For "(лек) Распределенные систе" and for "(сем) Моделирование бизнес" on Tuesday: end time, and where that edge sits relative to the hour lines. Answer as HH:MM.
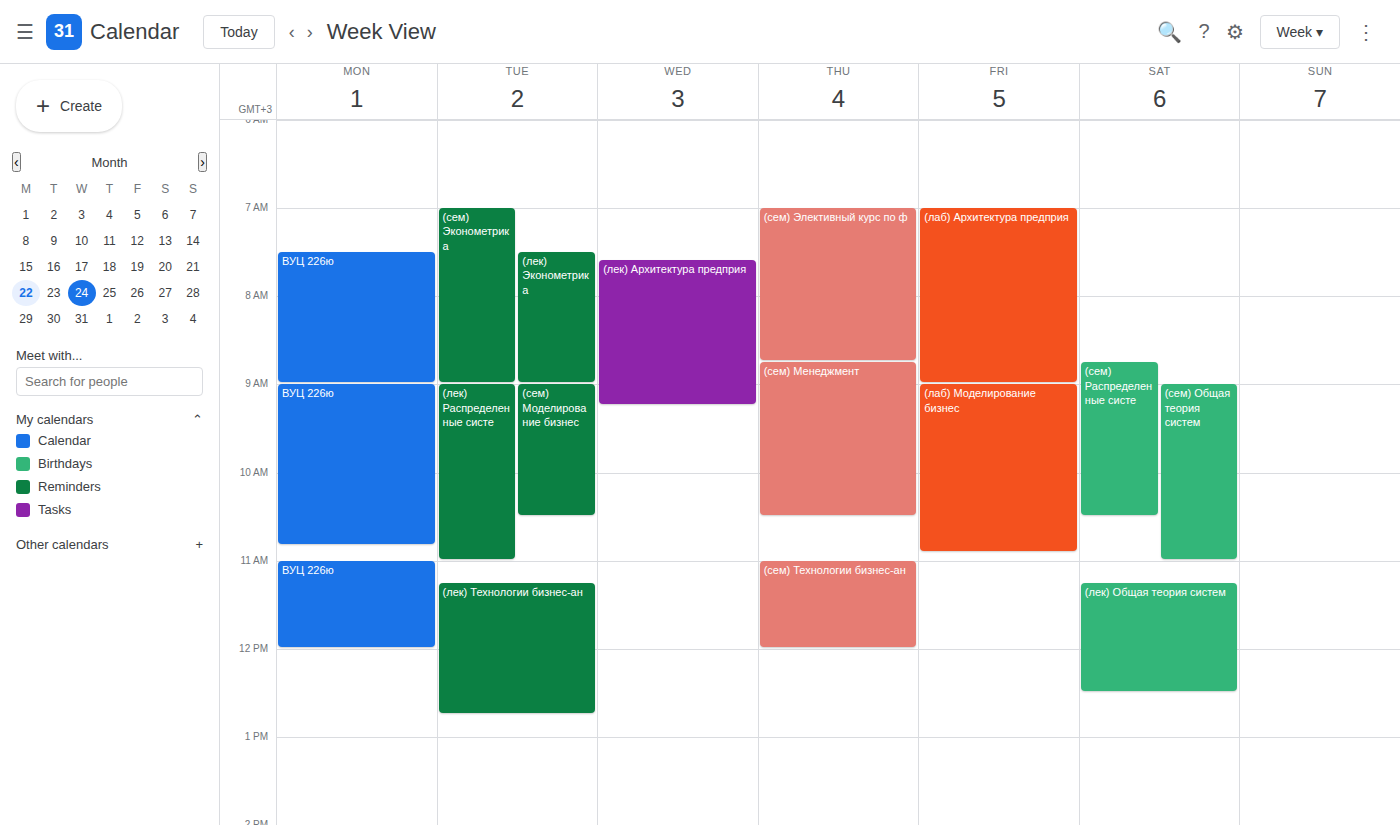
"(лек) Распределенные систе": 11:00, exactly on the 11:00 line. "(сем) Моделирование бизнес": 10:30, halfway between the 10:00 and 11:00 lines.